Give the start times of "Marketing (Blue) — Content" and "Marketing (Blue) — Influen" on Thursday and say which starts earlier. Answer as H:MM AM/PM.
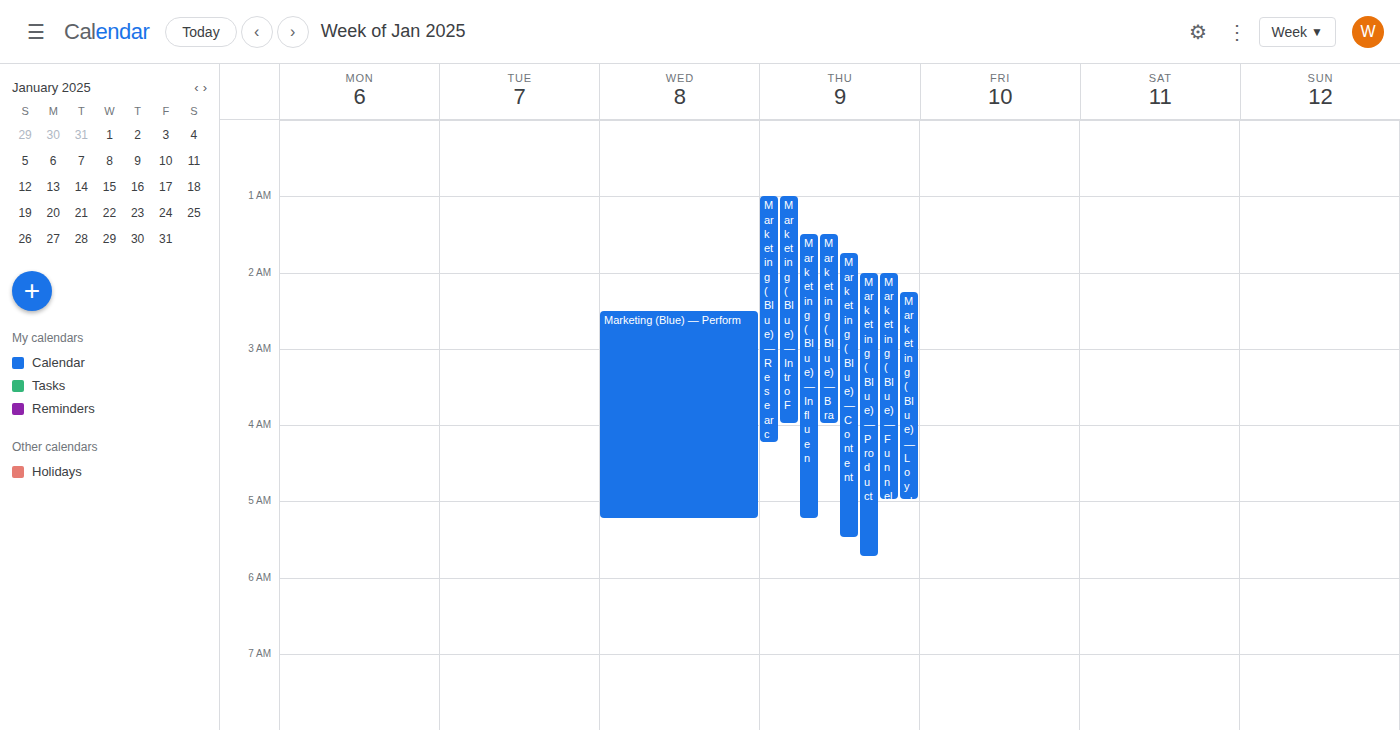
"Marketing (Blue) — Influen" 1:30 AM; "Marketing (Blue) — Content" 1:45 AM.